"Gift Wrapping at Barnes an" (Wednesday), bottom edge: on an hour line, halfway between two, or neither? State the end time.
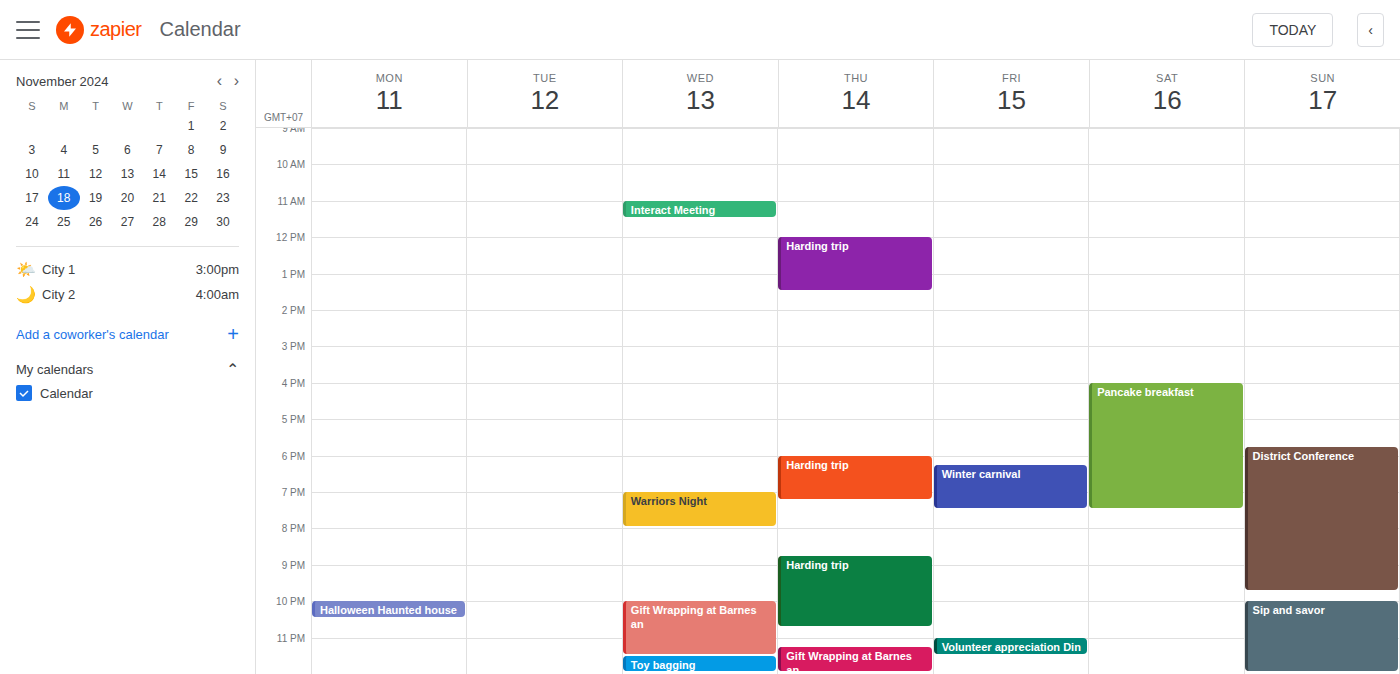
11:30 PM -- halfway between the 11 PM and 12 AM lines.